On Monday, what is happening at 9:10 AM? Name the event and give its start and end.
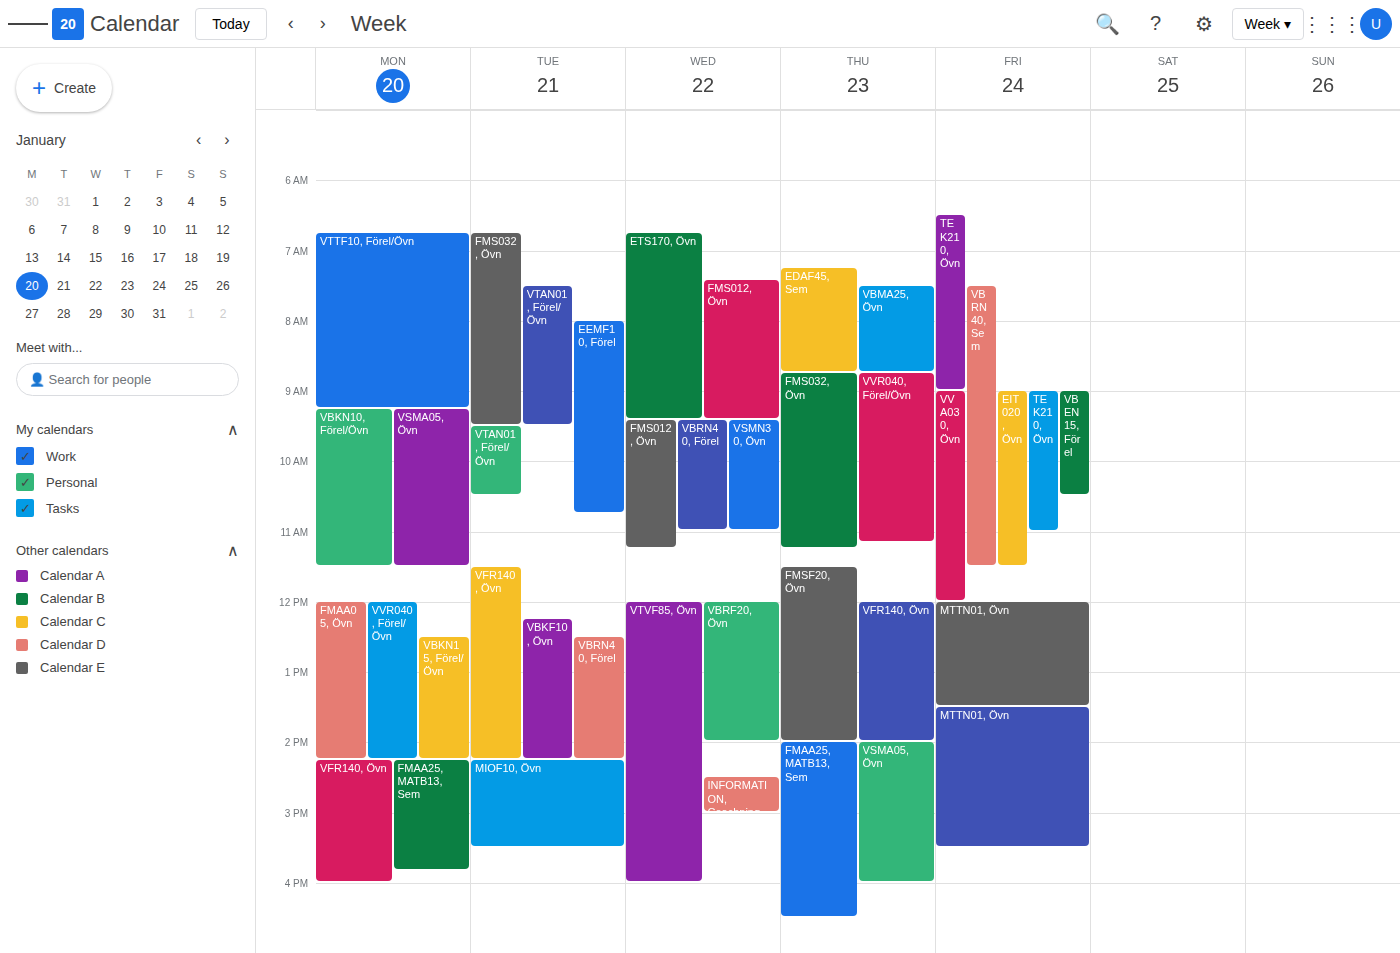
"VTTF10, Förel/Övn", 6:45 AM to 9:15 AM